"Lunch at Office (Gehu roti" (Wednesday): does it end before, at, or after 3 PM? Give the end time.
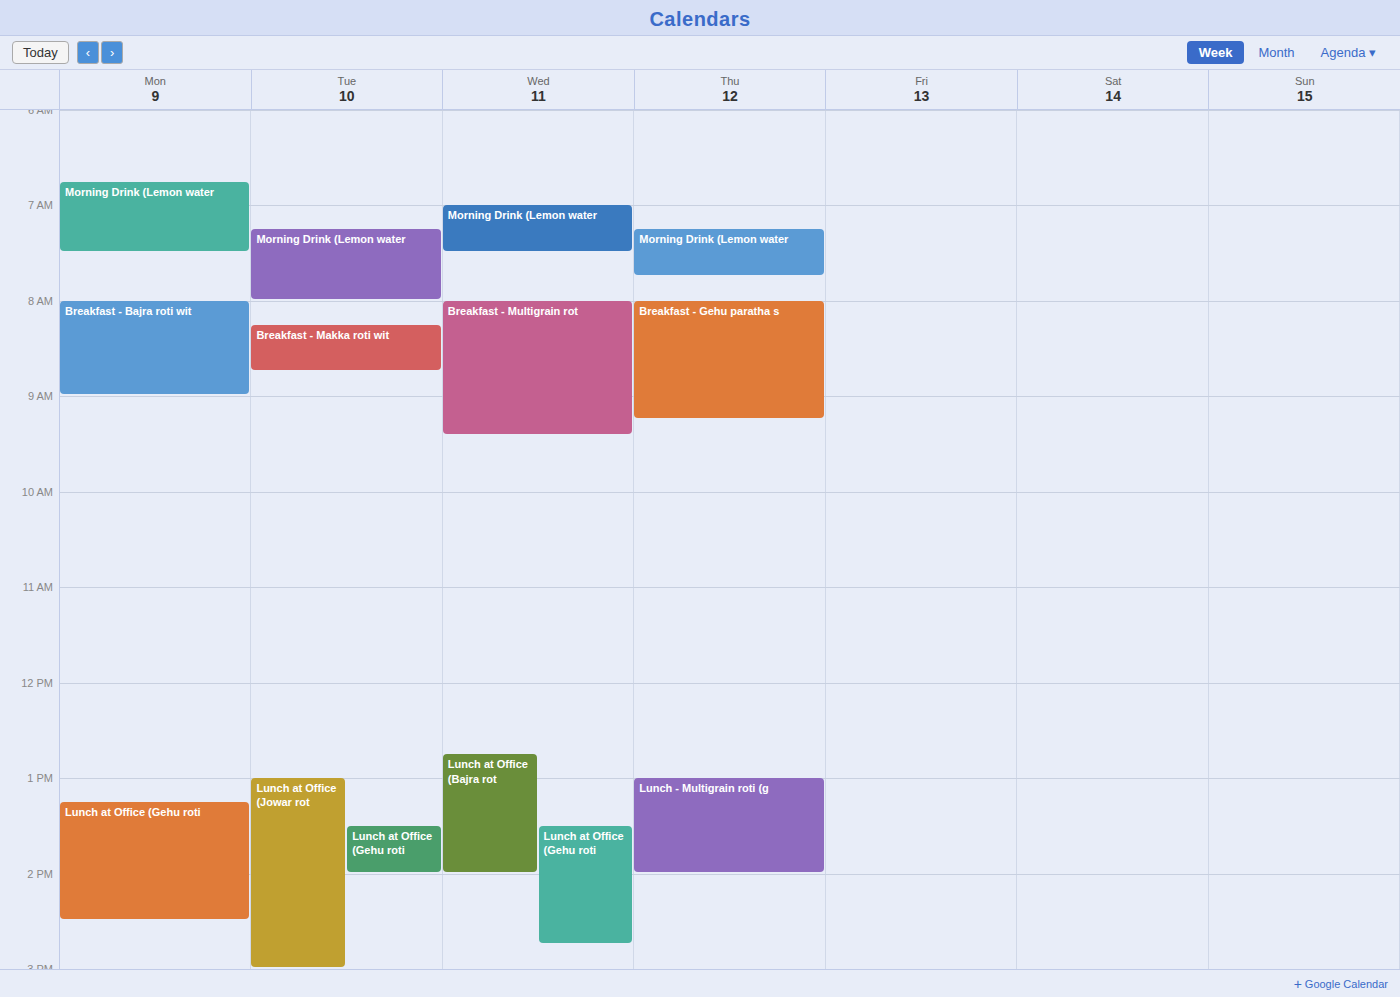
2:45 PM -- before 3 PM, 15 minutes above the 3 PM line.